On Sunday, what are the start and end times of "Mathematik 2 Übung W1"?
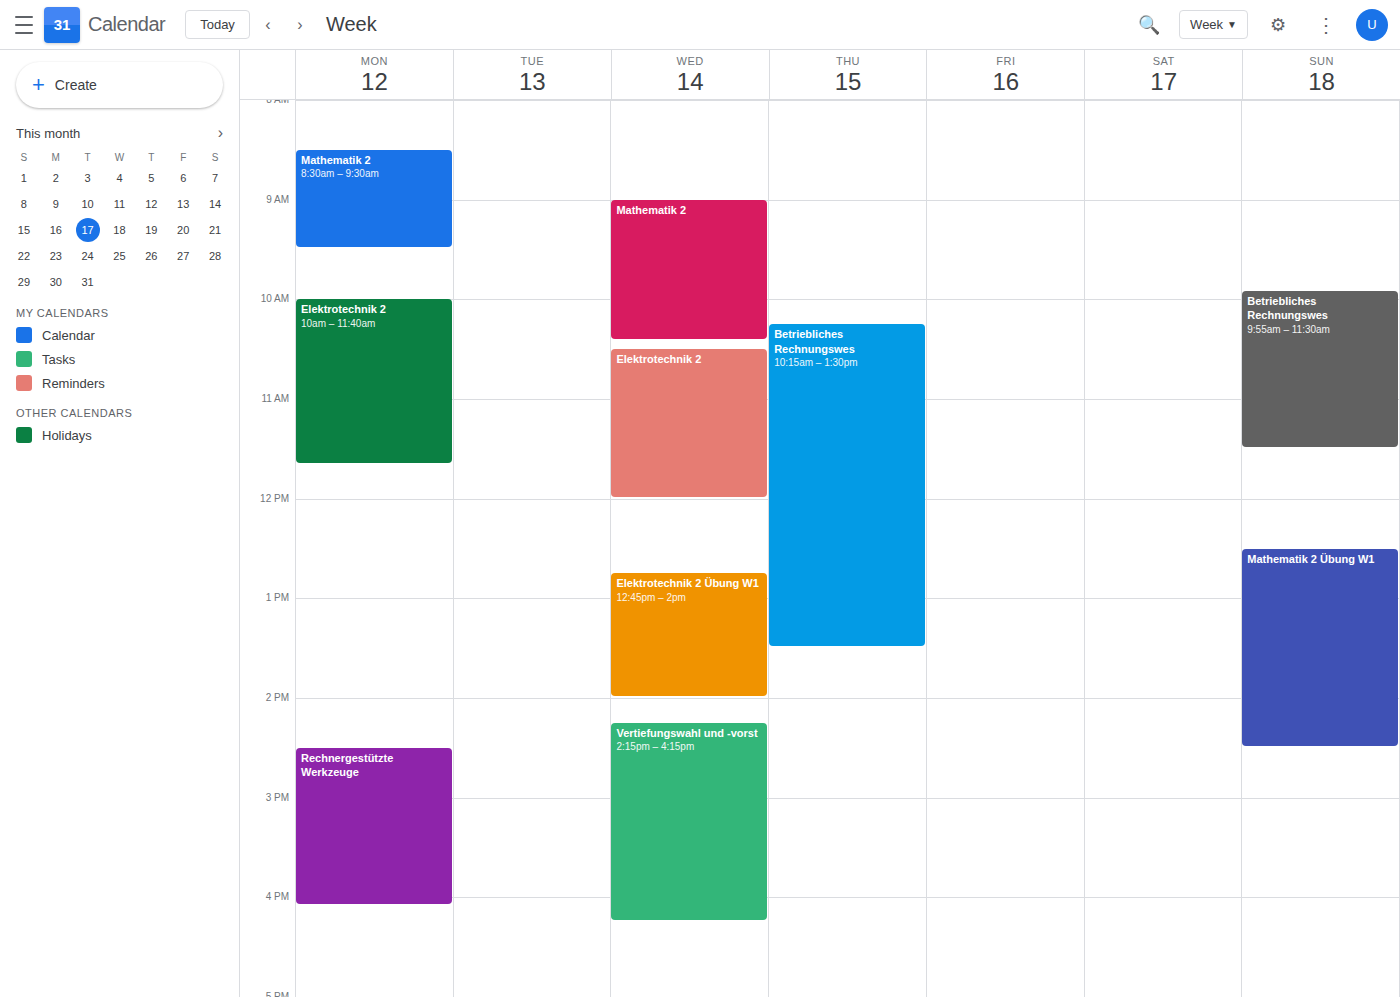
12:30 PM to 2:30 PM